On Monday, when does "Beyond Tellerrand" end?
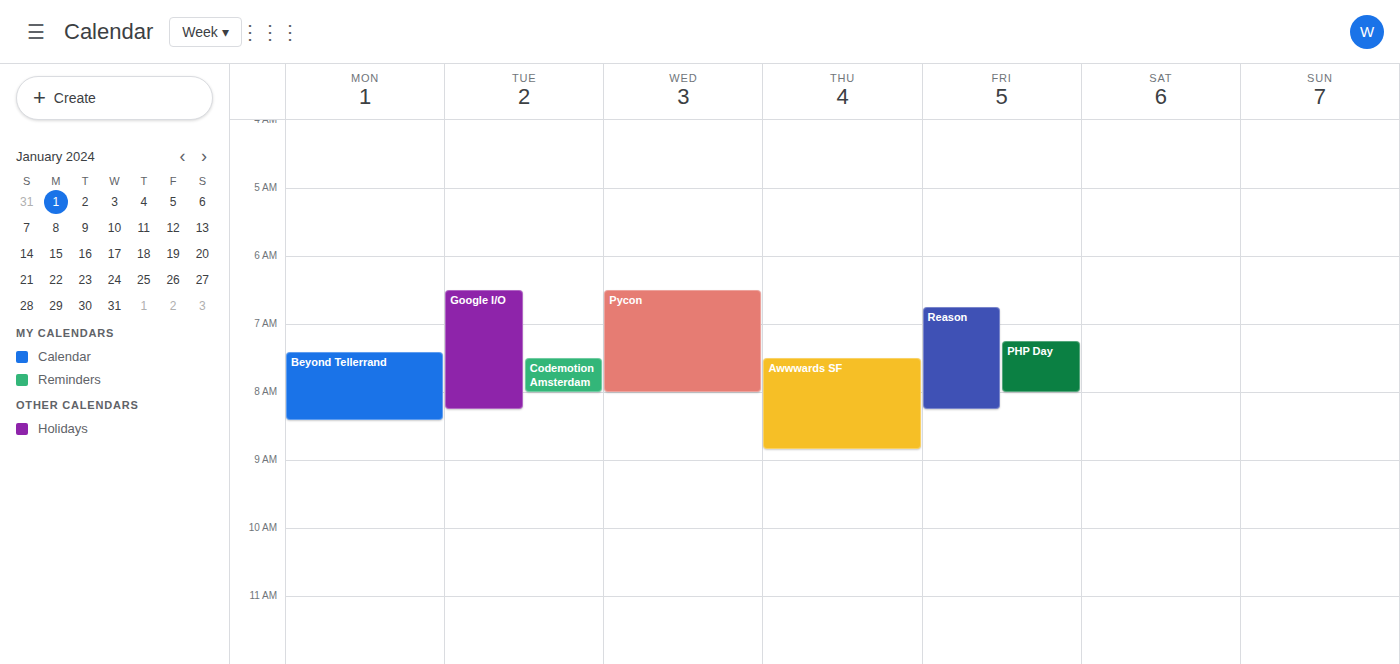
8:25 AM